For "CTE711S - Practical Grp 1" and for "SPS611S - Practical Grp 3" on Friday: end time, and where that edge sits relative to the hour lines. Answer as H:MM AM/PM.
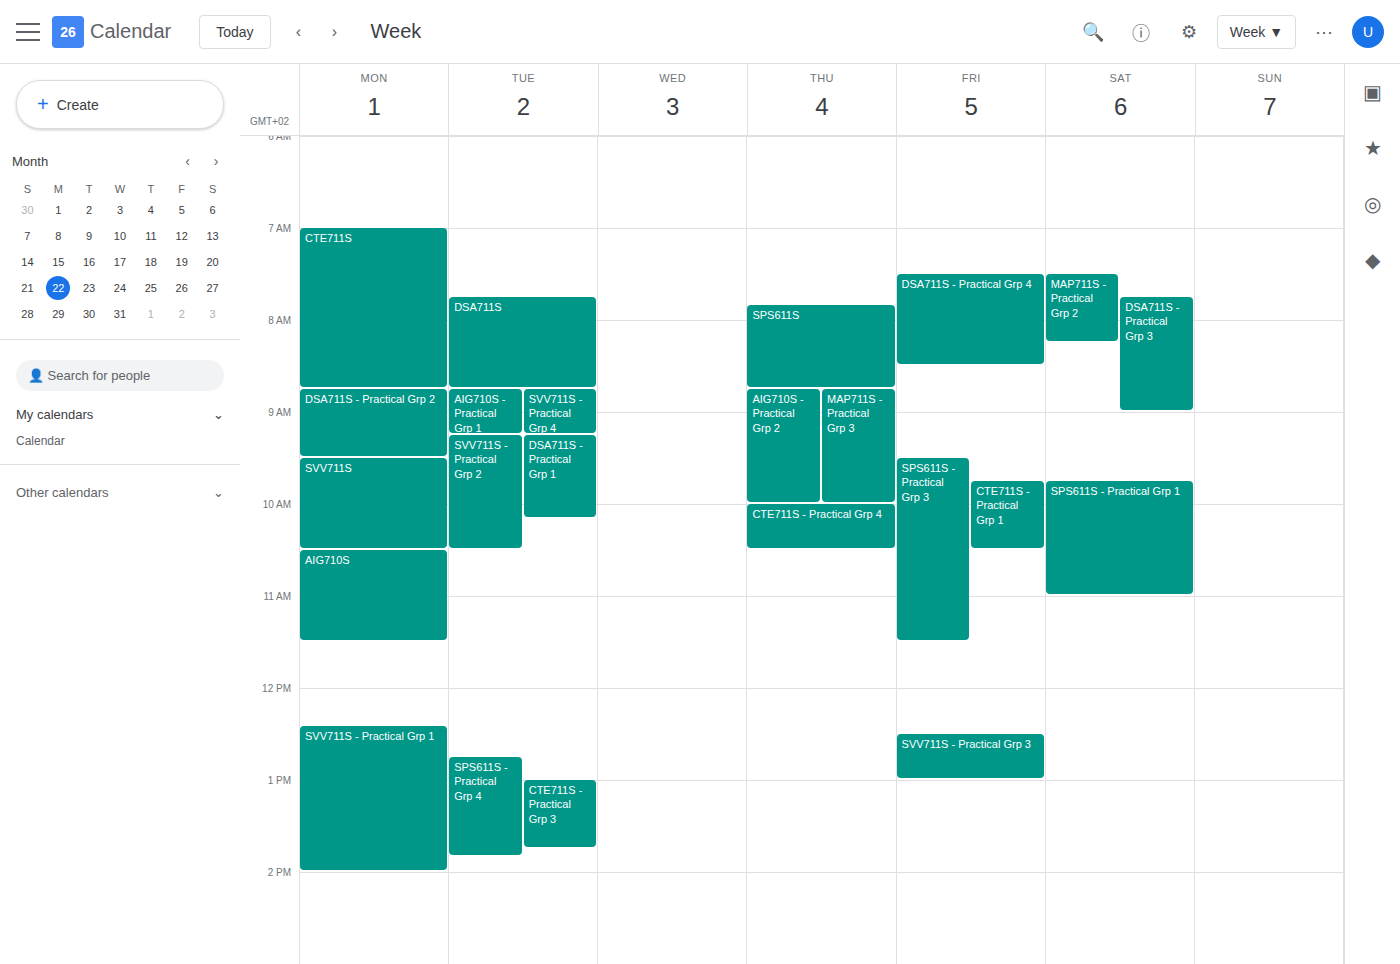
"CTE711S - Practical Grp 1": 10:30 AM, halfway between the 10 AM and 11 AM lines. "SPS611S - Practical Grp 3": 11:30 AM, halfway between the 11 AM and 12 PM lines.